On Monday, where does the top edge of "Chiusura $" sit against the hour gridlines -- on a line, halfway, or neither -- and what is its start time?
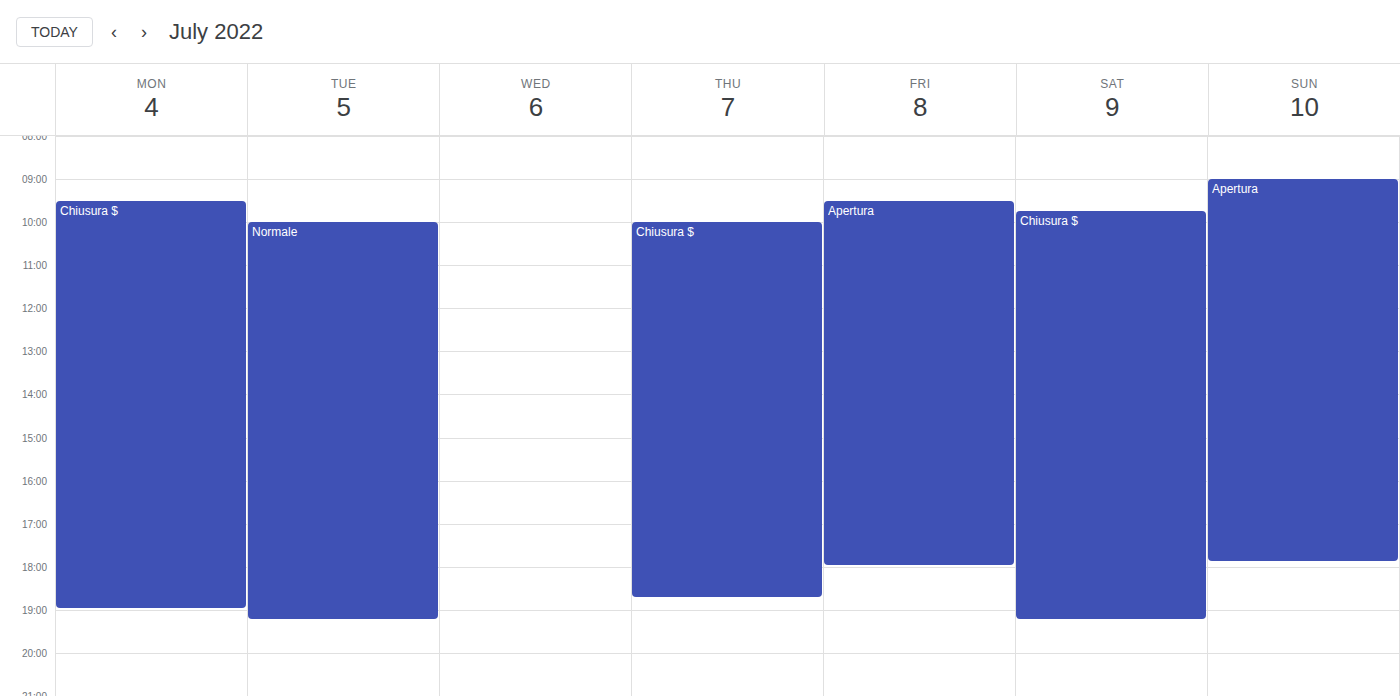
9:30 AM -- halfway between the 9 AM and 10 AM lines.